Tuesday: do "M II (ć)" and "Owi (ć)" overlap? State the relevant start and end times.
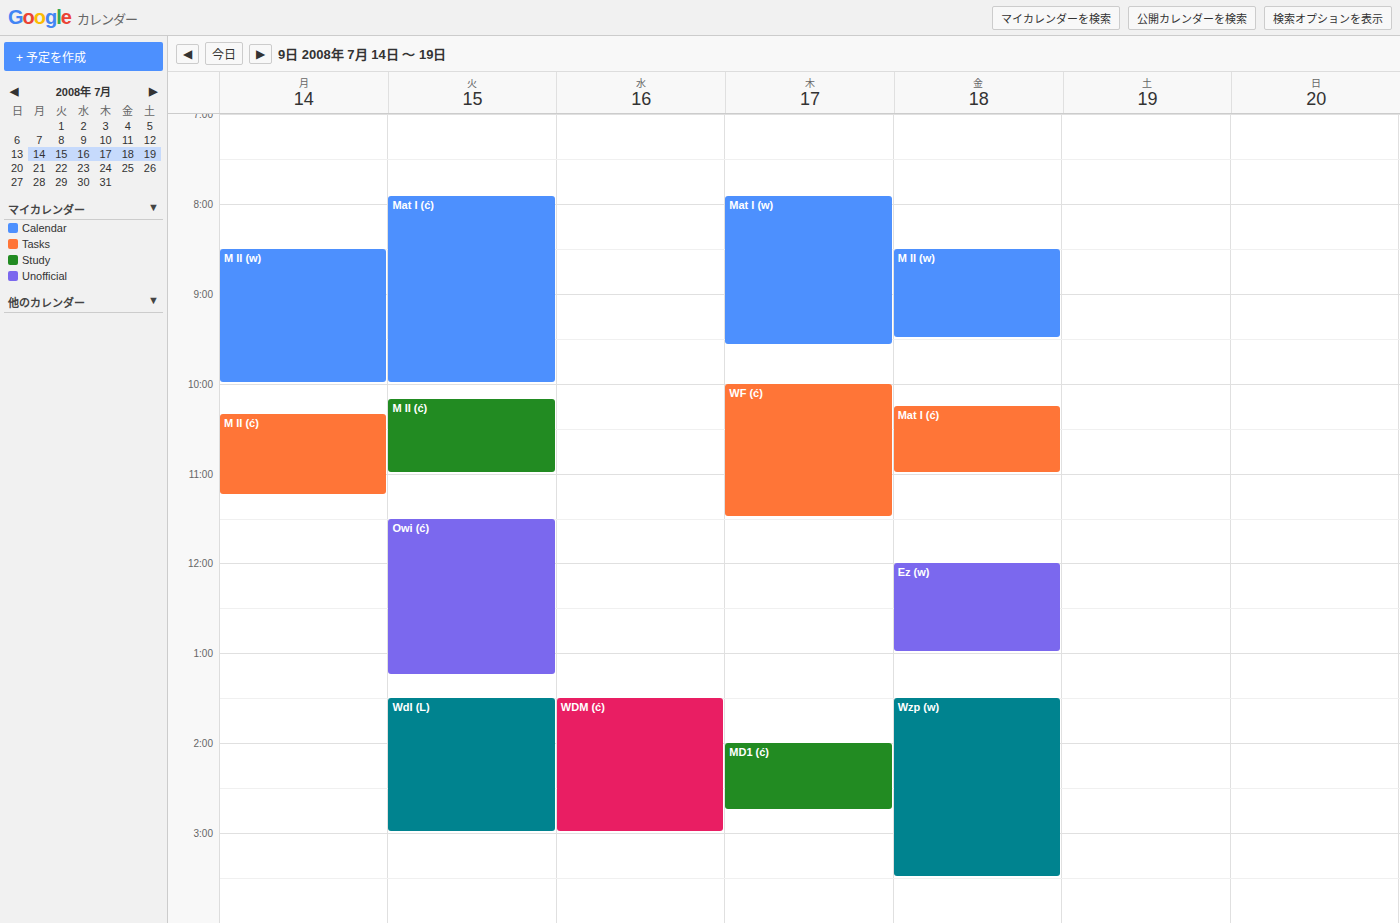
"M II (ć)" ends at 11:00 AM and "Owi (ć)" starts at 11:30 AM -- no overlap.